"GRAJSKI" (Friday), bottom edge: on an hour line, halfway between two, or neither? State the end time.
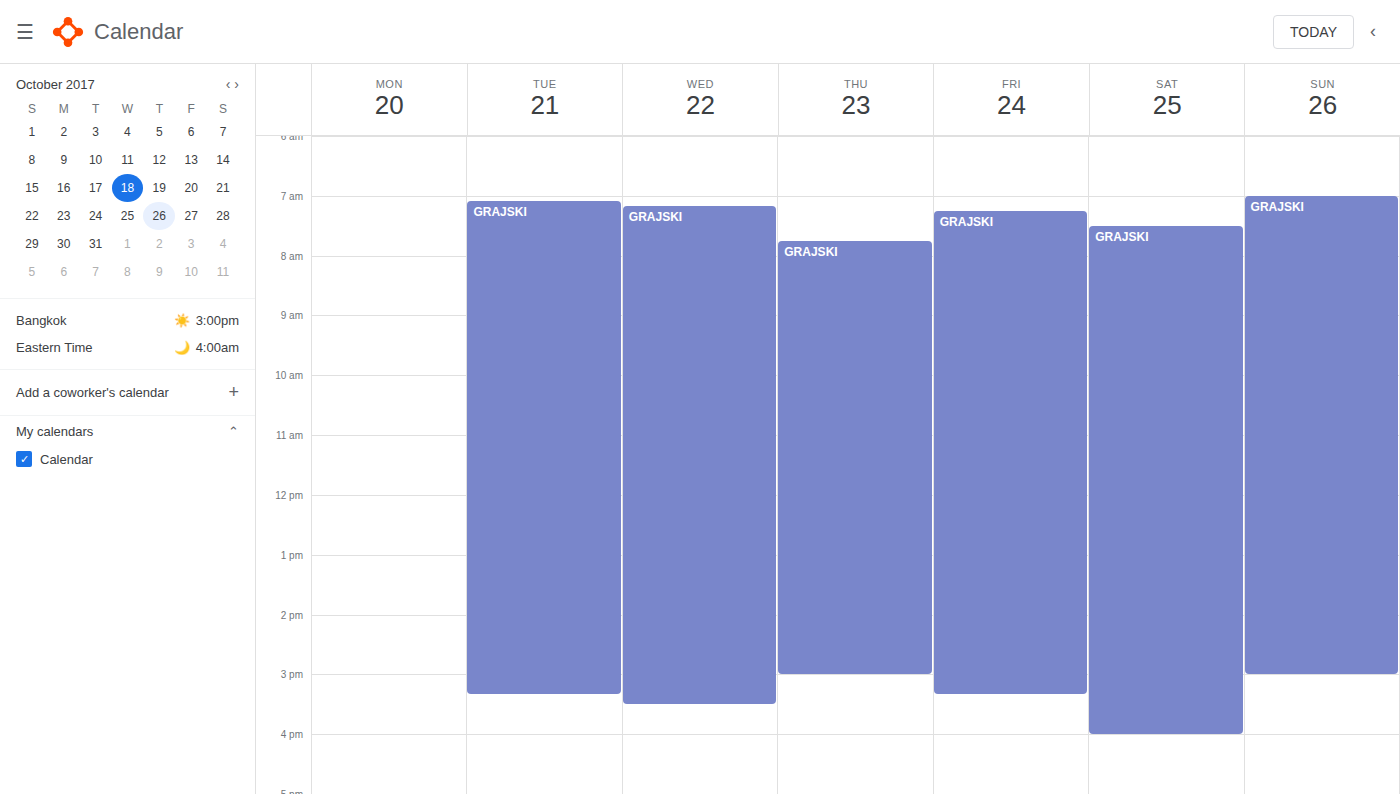
15:20 -- neither: 20 minutes below the 15:00 line and 40 minutes above the 16:00 line.